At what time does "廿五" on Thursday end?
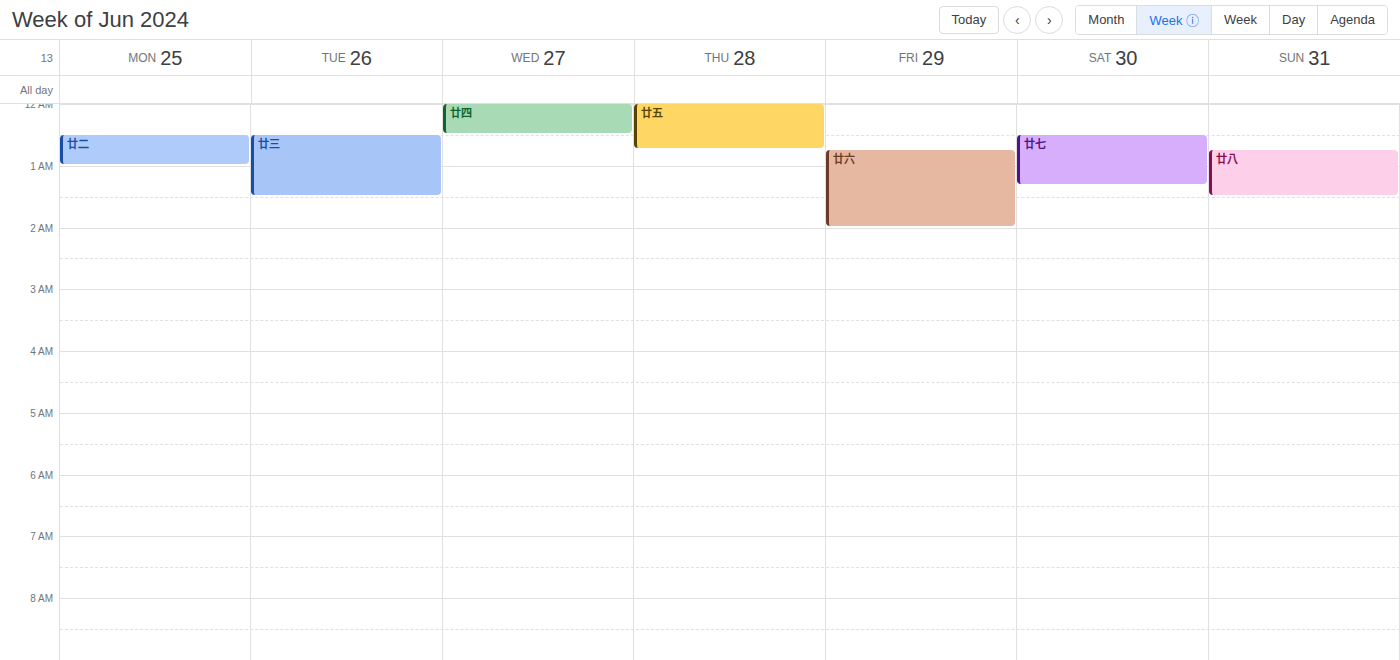
12:45 AM